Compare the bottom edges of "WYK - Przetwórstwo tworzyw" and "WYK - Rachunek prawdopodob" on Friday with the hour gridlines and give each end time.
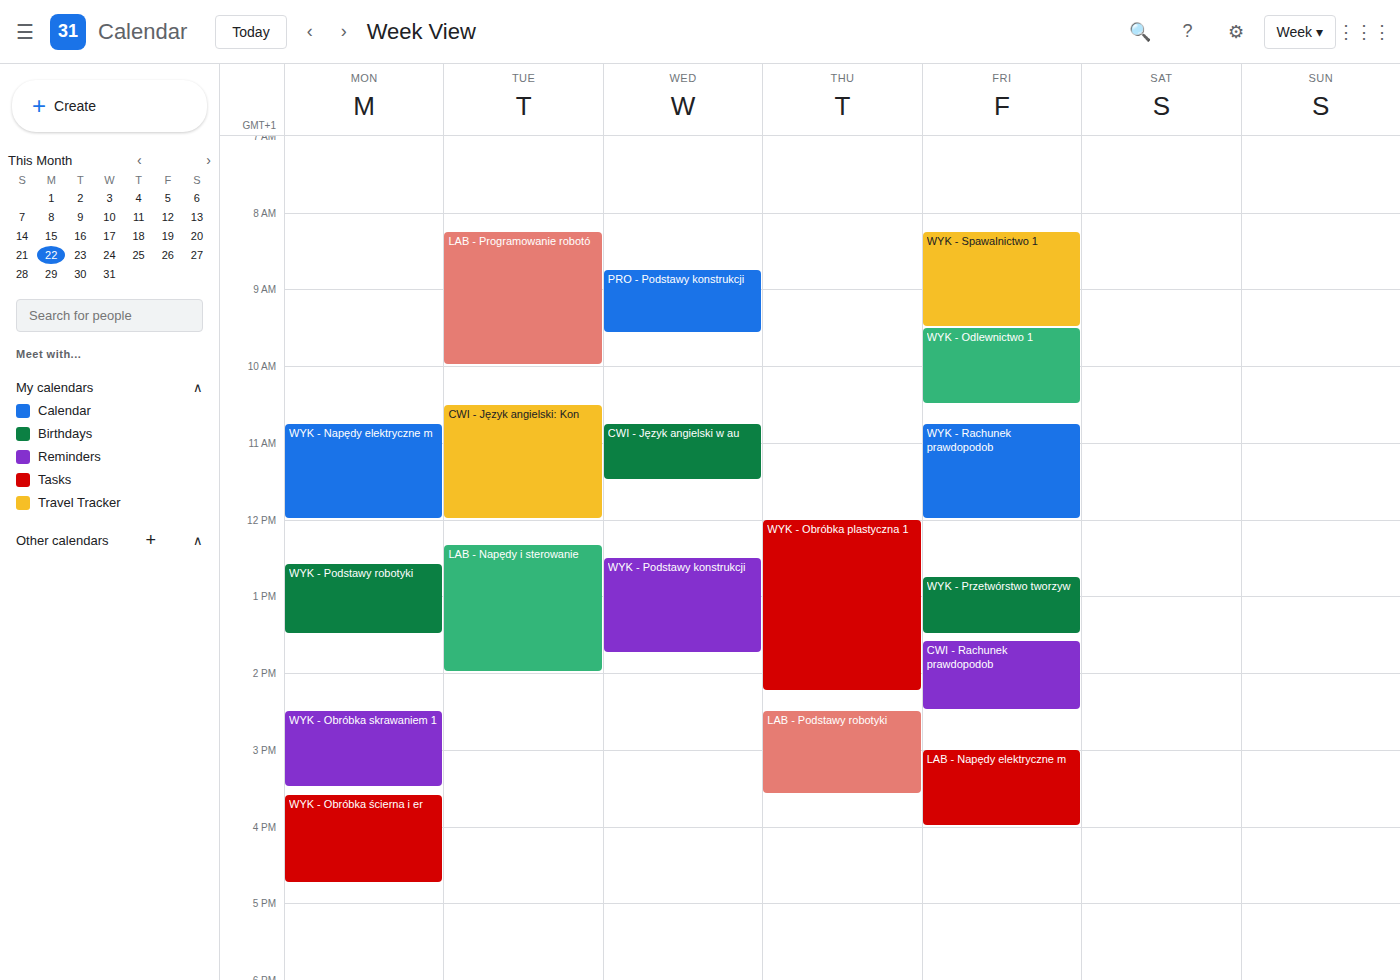
"WYK - Przetwórstwo tworzyw": 1:30 PM, halfway between the 1 PM and 2 PM lines. "WYK - Rachunek prawdopodob": 12:00 PM, exactly on the 12 PM line.